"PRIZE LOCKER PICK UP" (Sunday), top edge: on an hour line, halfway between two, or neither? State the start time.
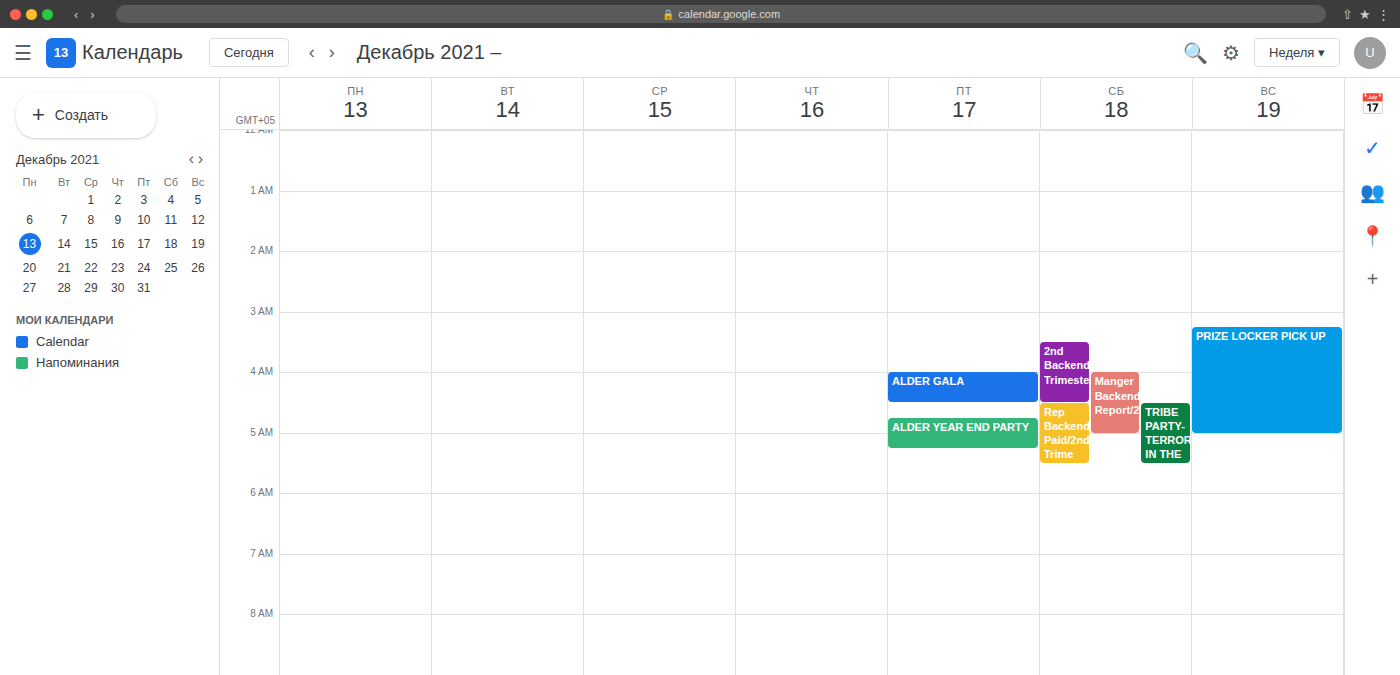
3:15 AM -- neither: a quarter of the way from the 3 AM line to the 4 AM line.